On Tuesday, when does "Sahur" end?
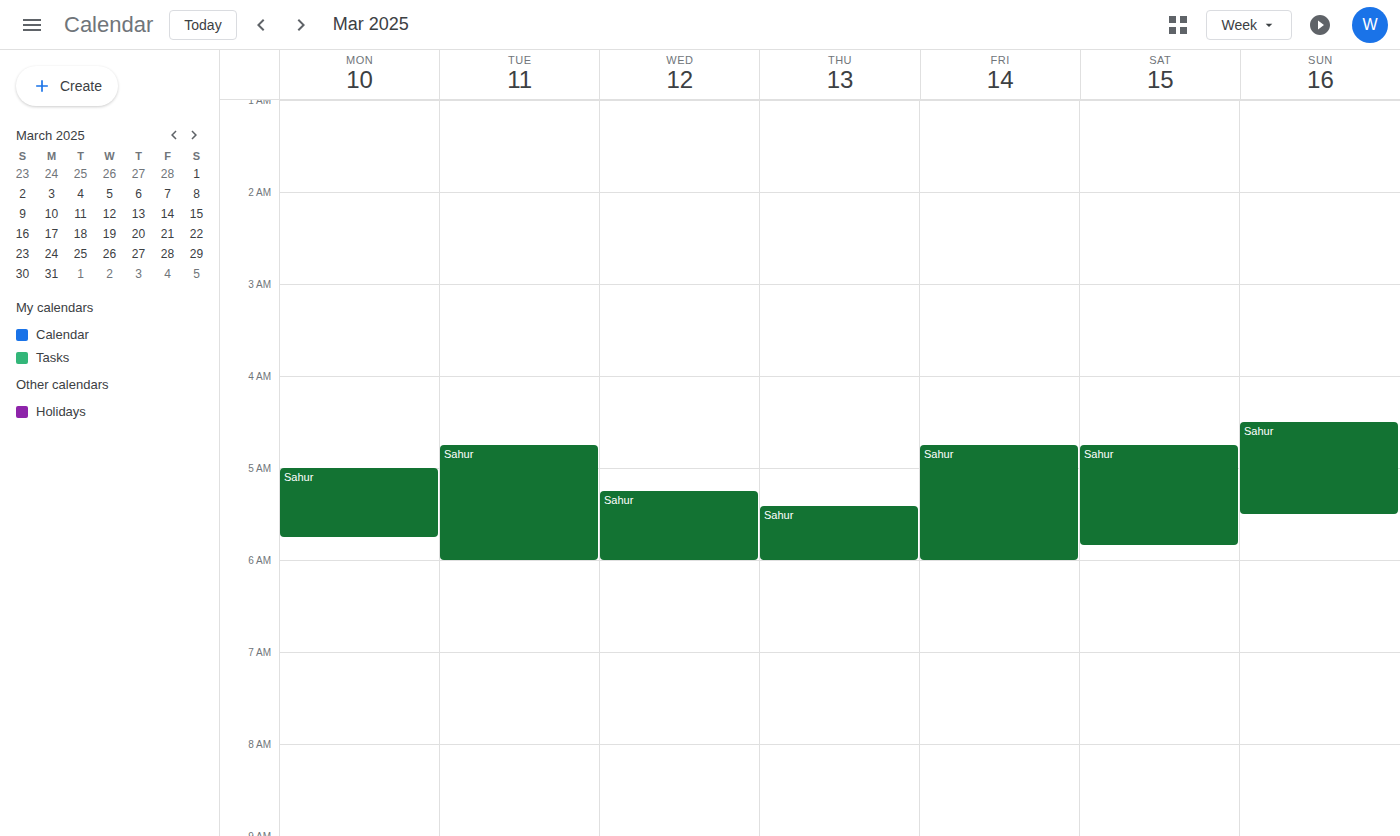
6:00 AM